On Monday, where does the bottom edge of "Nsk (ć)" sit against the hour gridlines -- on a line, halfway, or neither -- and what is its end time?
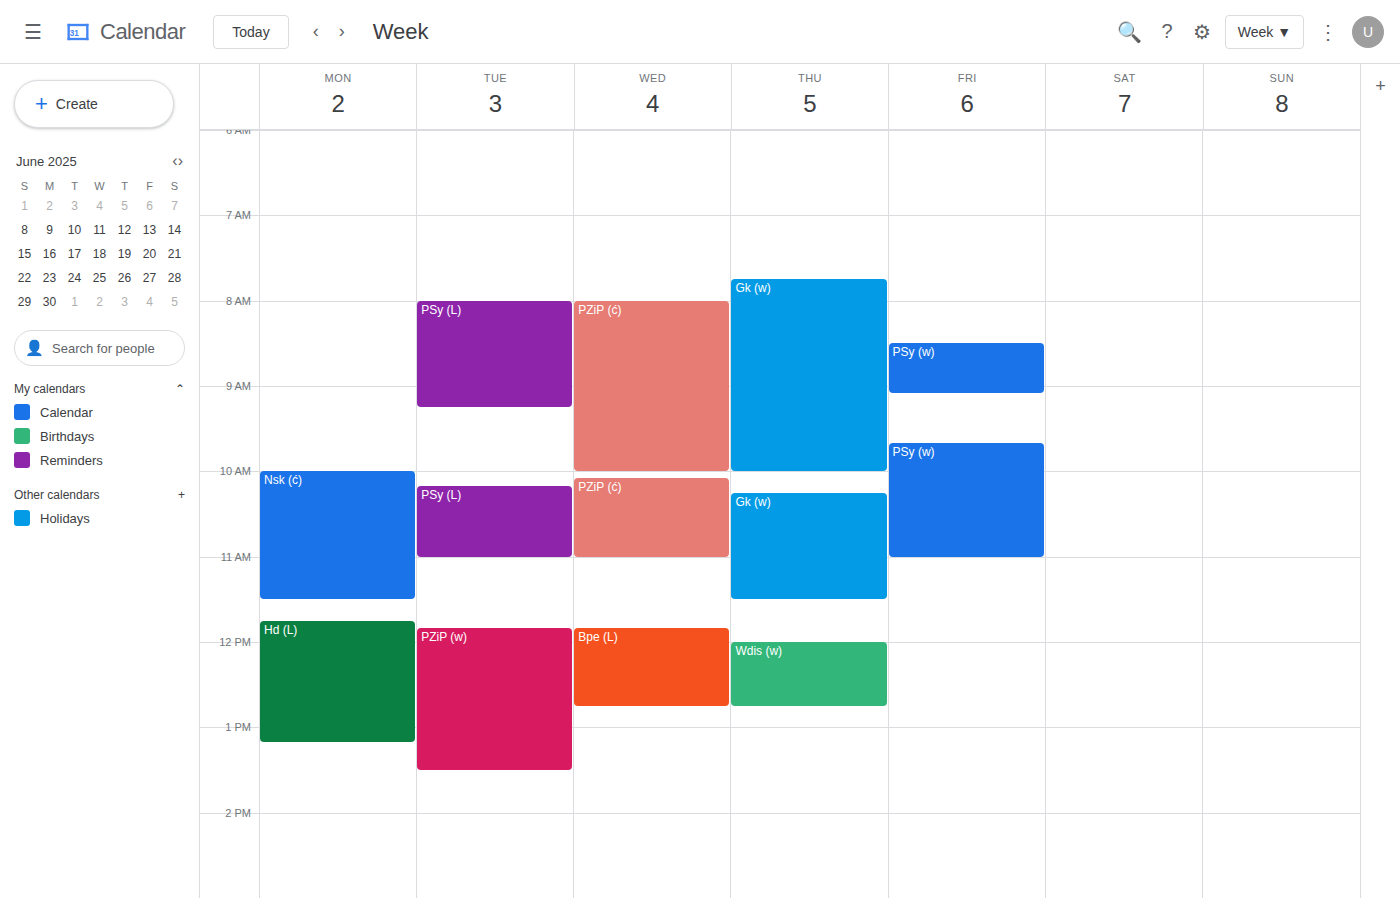
11:30 AM -- halfway between the 11 AM and 12 PM lines.